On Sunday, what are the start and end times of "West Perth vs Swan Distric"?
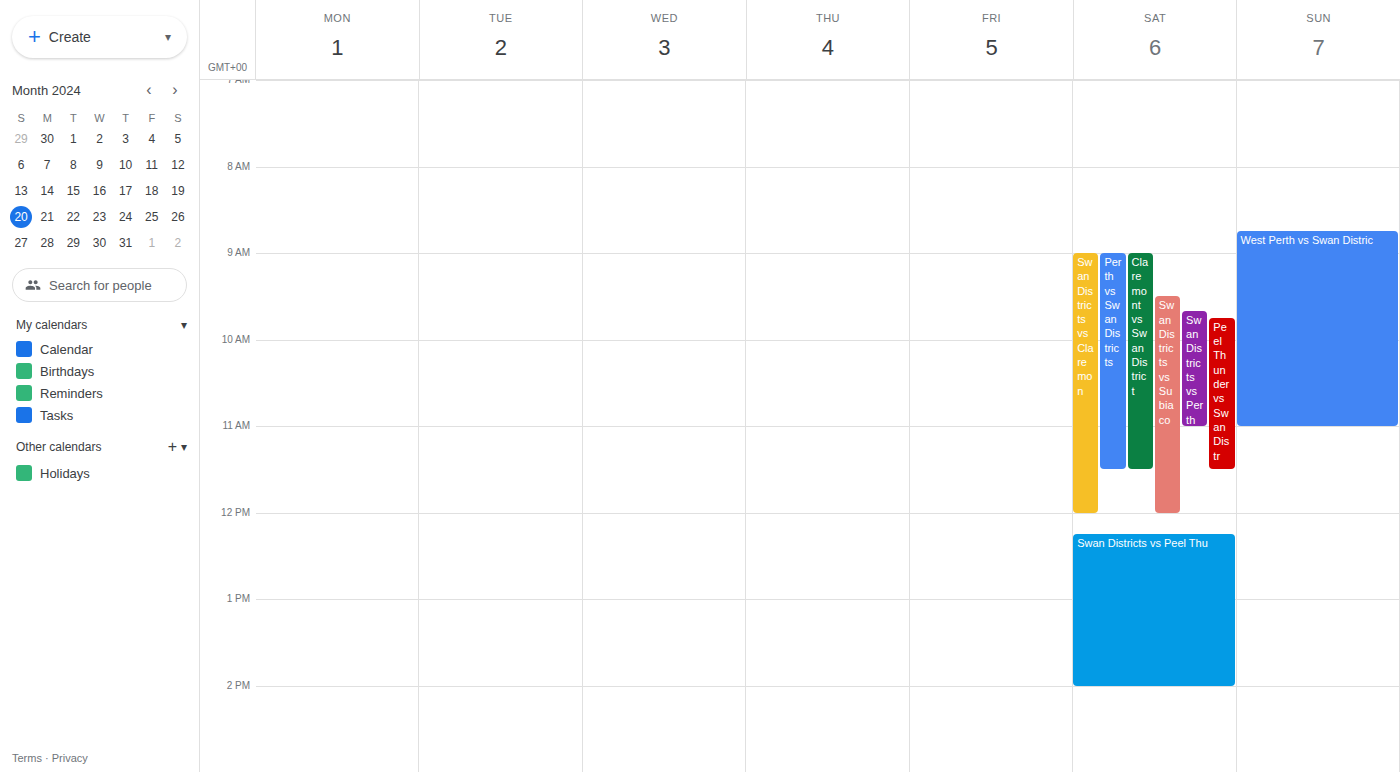
8:45 AM to 11:00 AM